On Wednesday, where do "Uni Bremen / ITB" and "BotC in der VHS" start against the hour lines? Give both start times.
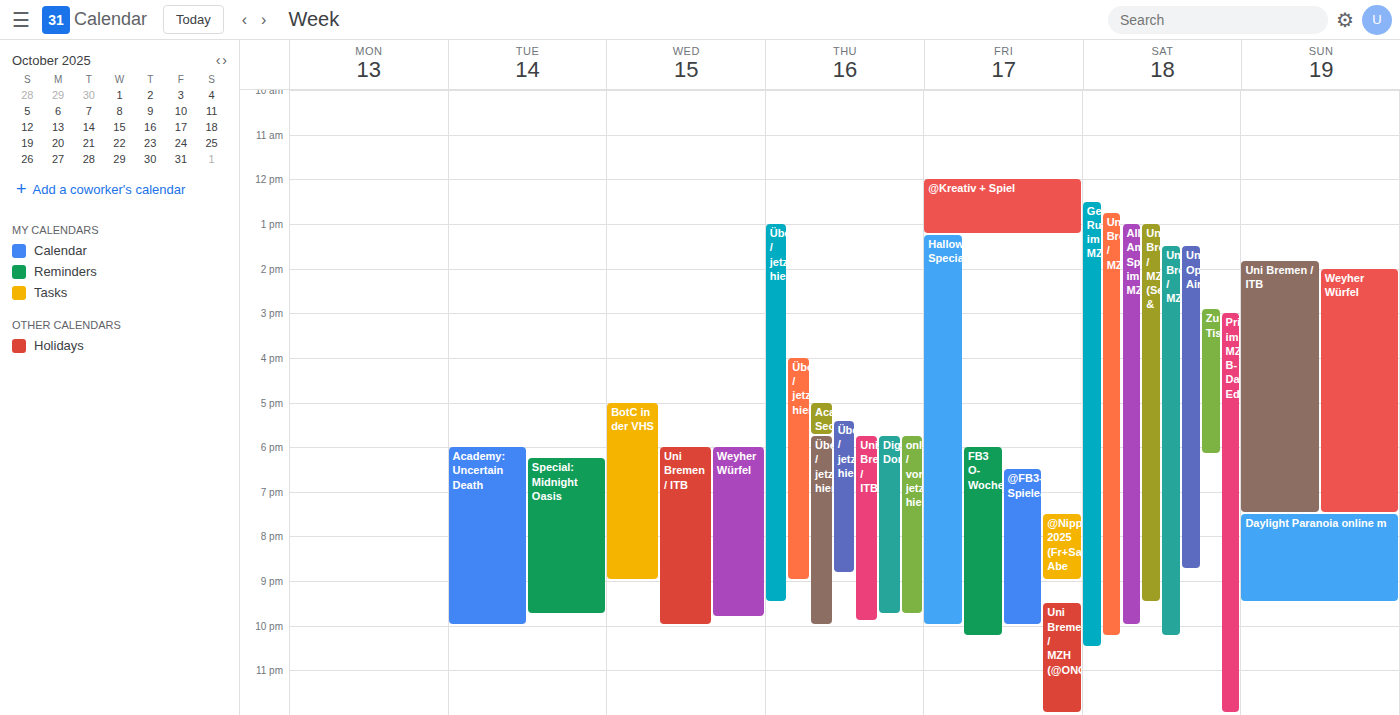
"Uni Bremen / ITB": 6:00 PM, exactly on the 6 PM line. "BotC in der VHS": 5:00 PM, exactly on the 5 PM line.